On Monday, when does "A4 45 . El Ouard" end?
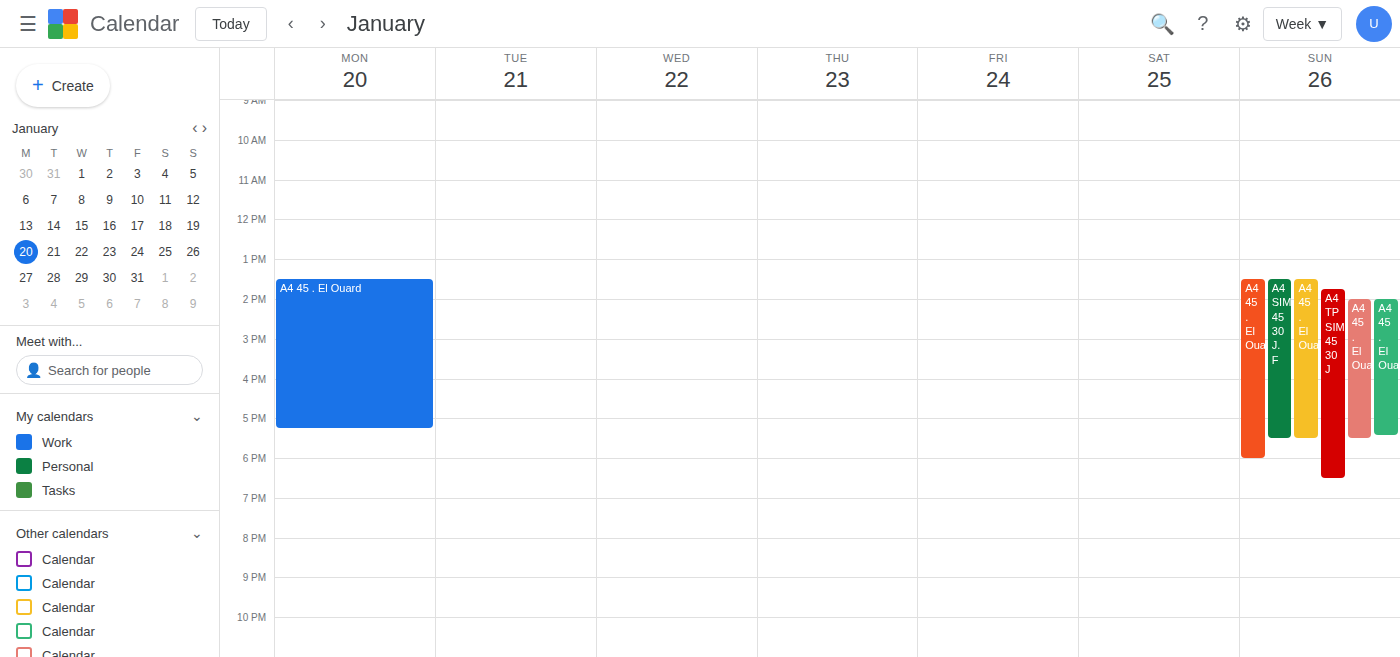
5:15 PM